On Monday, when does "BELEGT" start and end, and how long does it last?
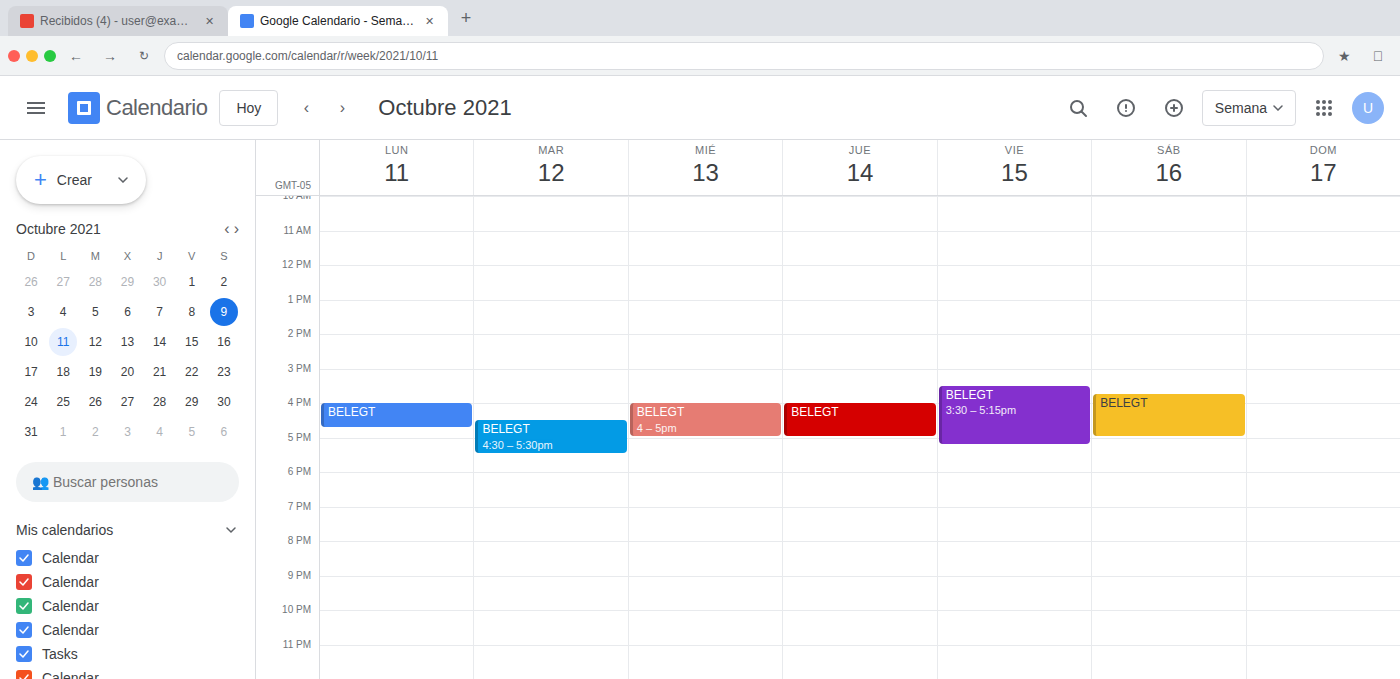
4:00 PM to 4:45 PM, 45 minutes